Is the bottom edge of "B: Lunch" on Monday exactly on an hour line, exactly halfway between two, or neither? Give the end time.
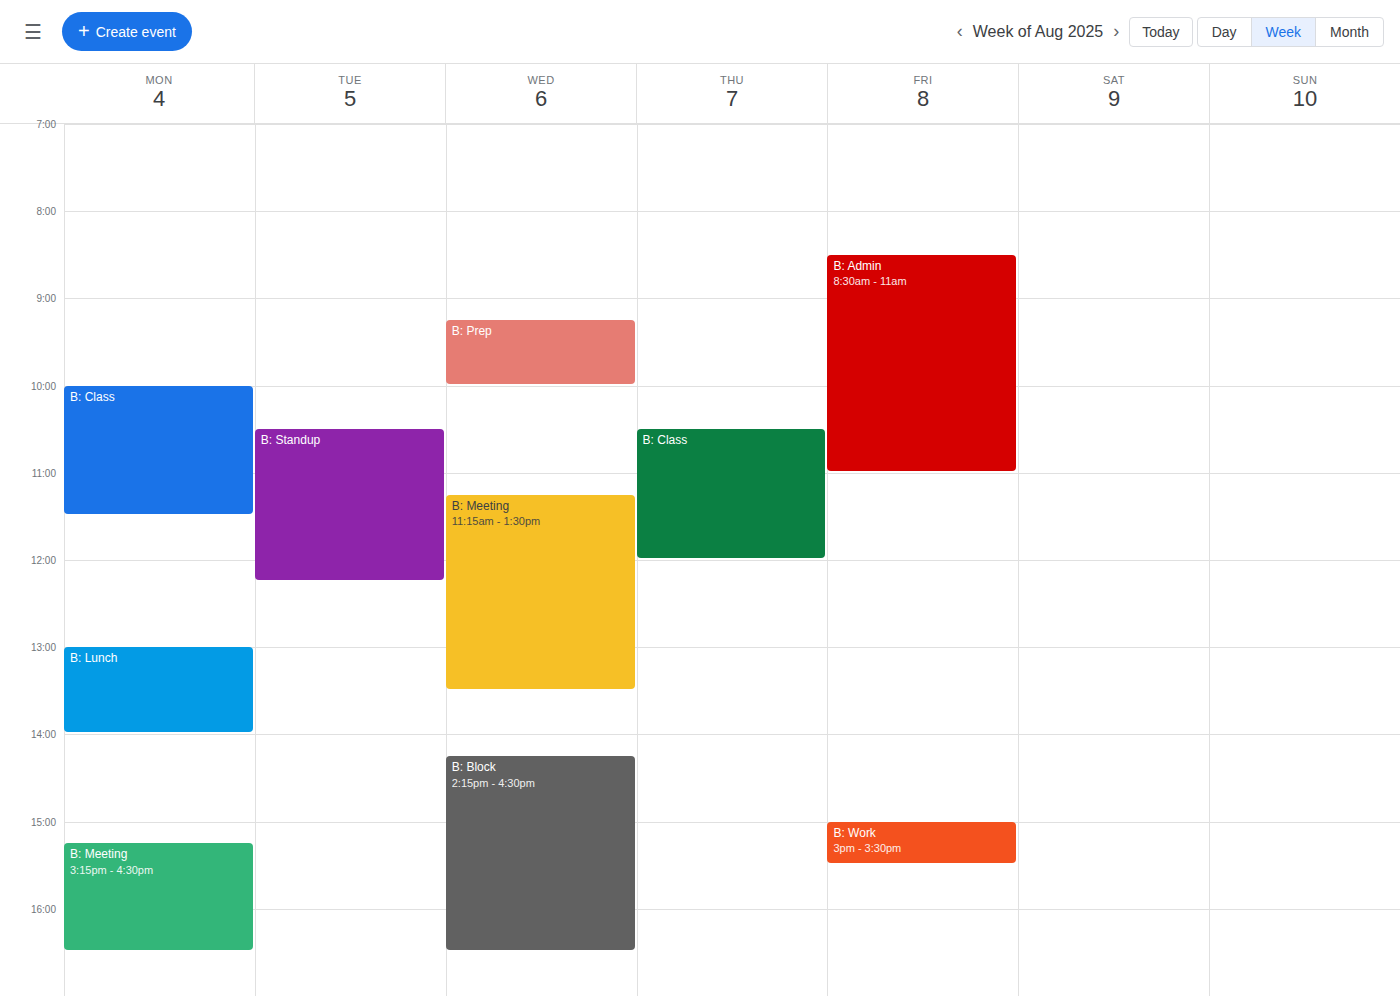
2:00 PM -- exactly on the 2 PM line.